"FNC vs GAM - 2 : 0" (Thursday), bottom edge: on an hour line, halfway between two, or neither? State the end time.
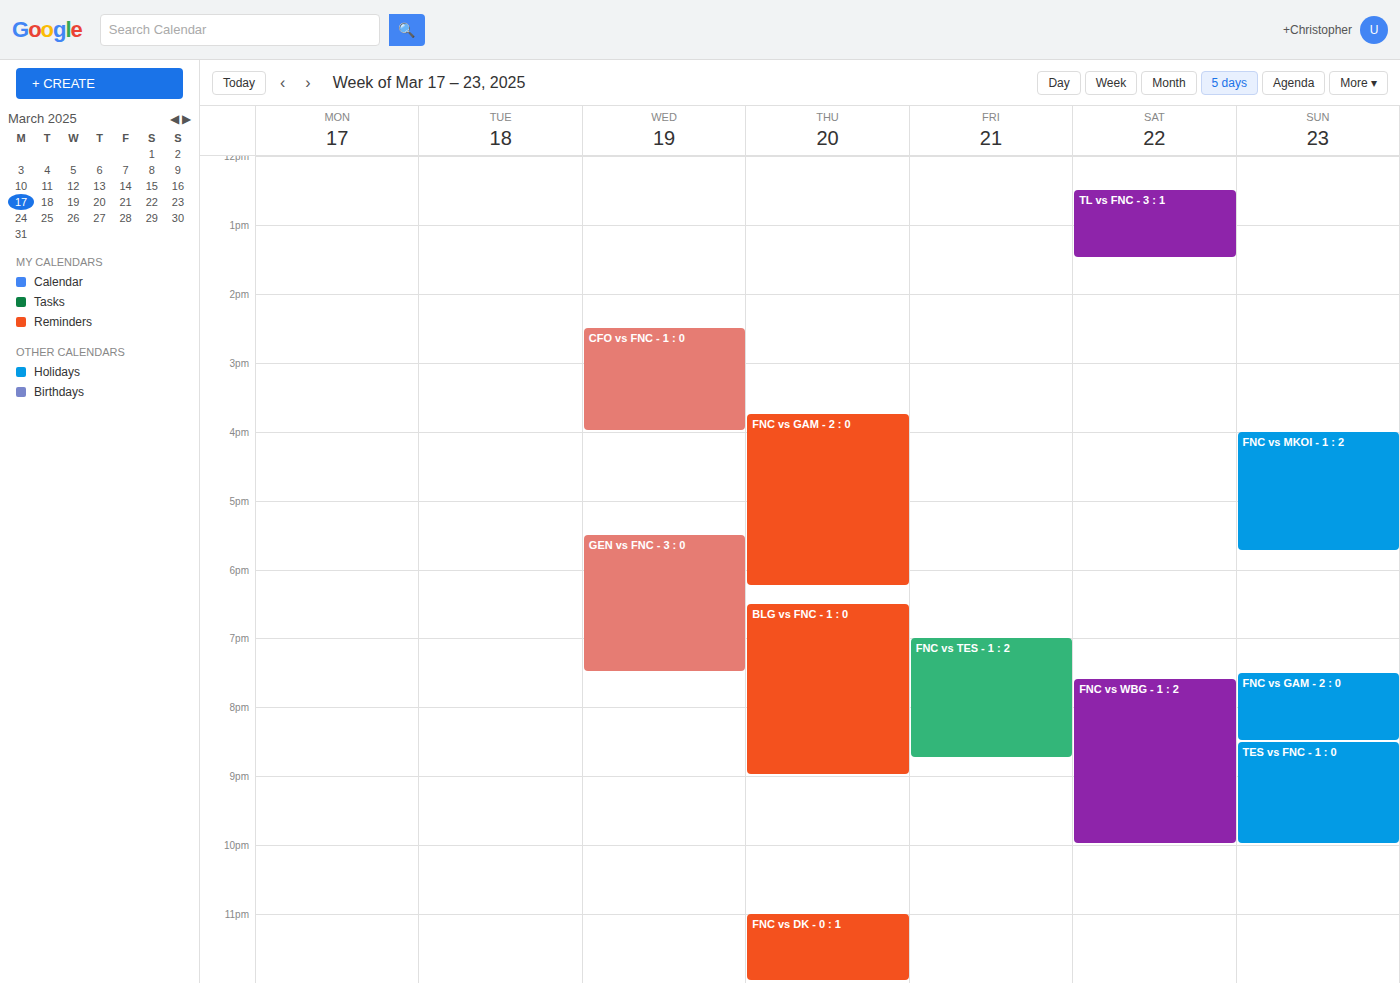
6:15 PM -- neither: a quarter of the way from the 6 PM line to the 7 PM line.